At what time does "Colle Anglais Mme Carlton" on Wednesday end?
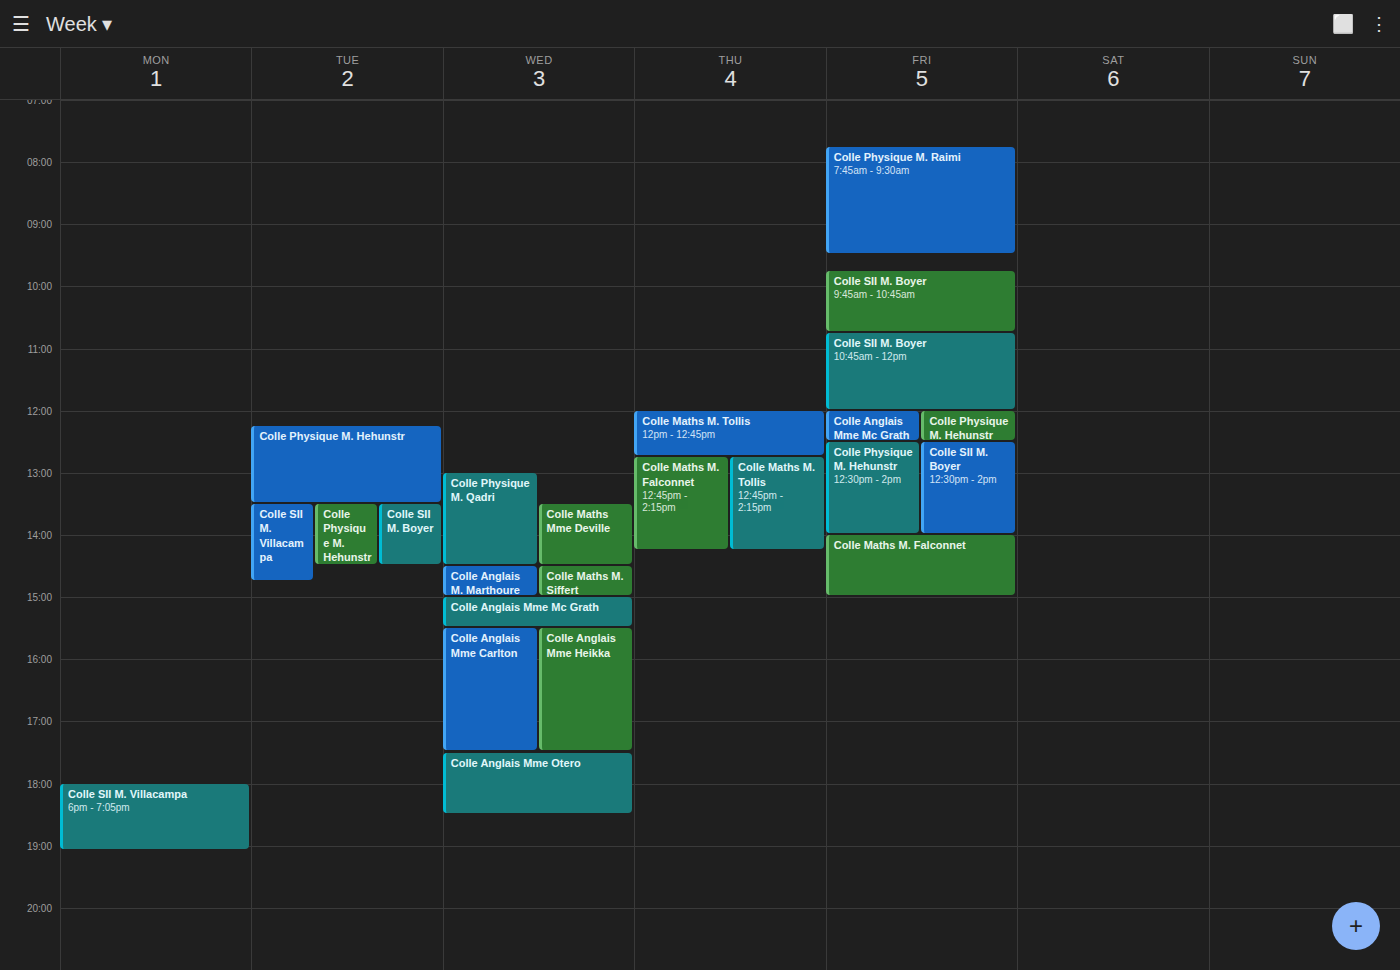
5:30 PM